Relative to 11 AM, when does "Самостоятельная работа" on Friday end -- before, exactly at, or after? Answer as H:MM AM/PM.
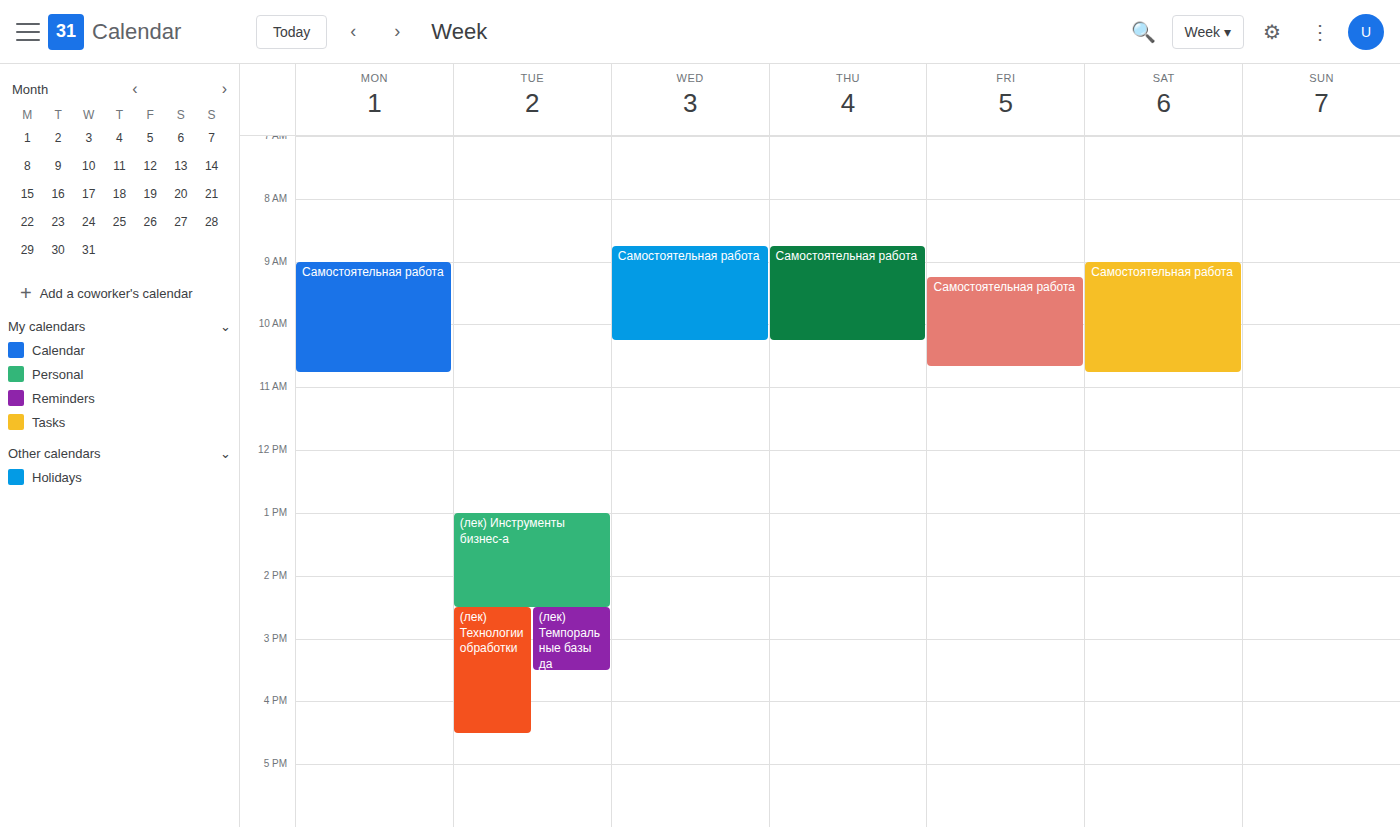
10:40 AM -- before 11 AM, 20 minutes above the 11 AM line.